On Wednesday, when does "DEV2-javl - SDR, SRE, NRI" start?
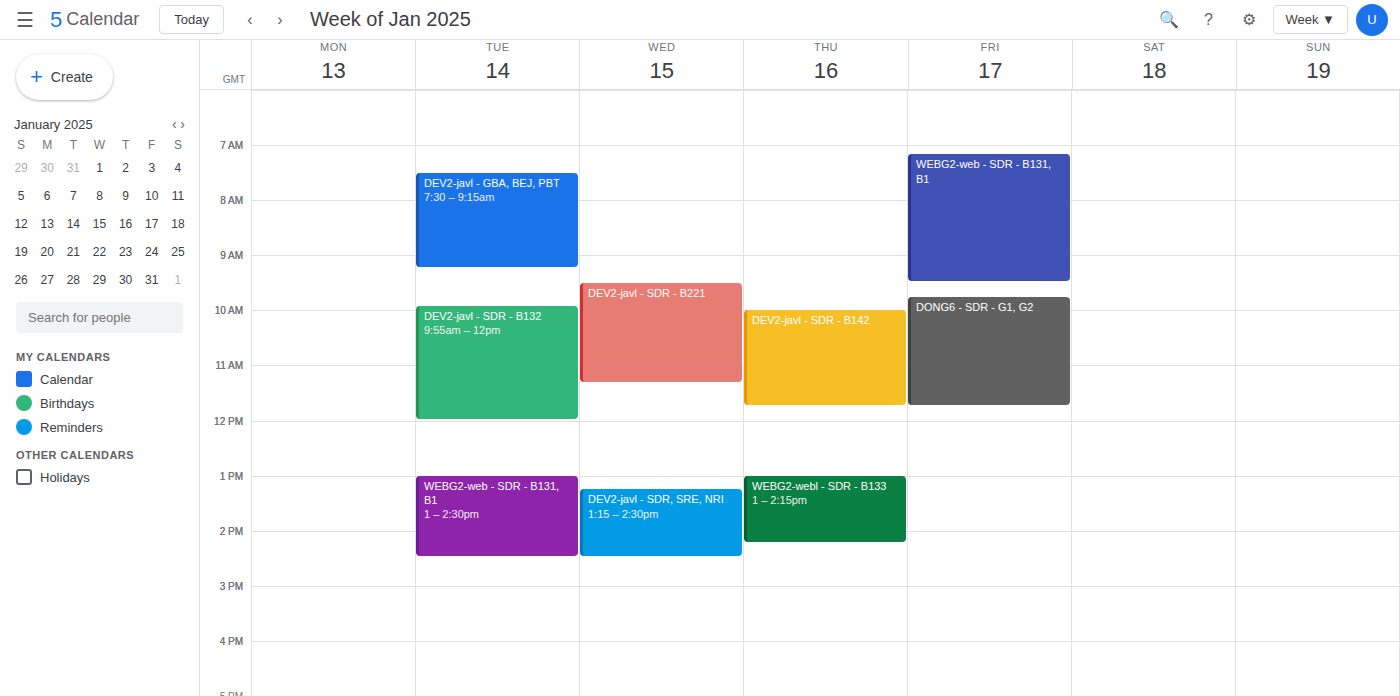
1:15 PM